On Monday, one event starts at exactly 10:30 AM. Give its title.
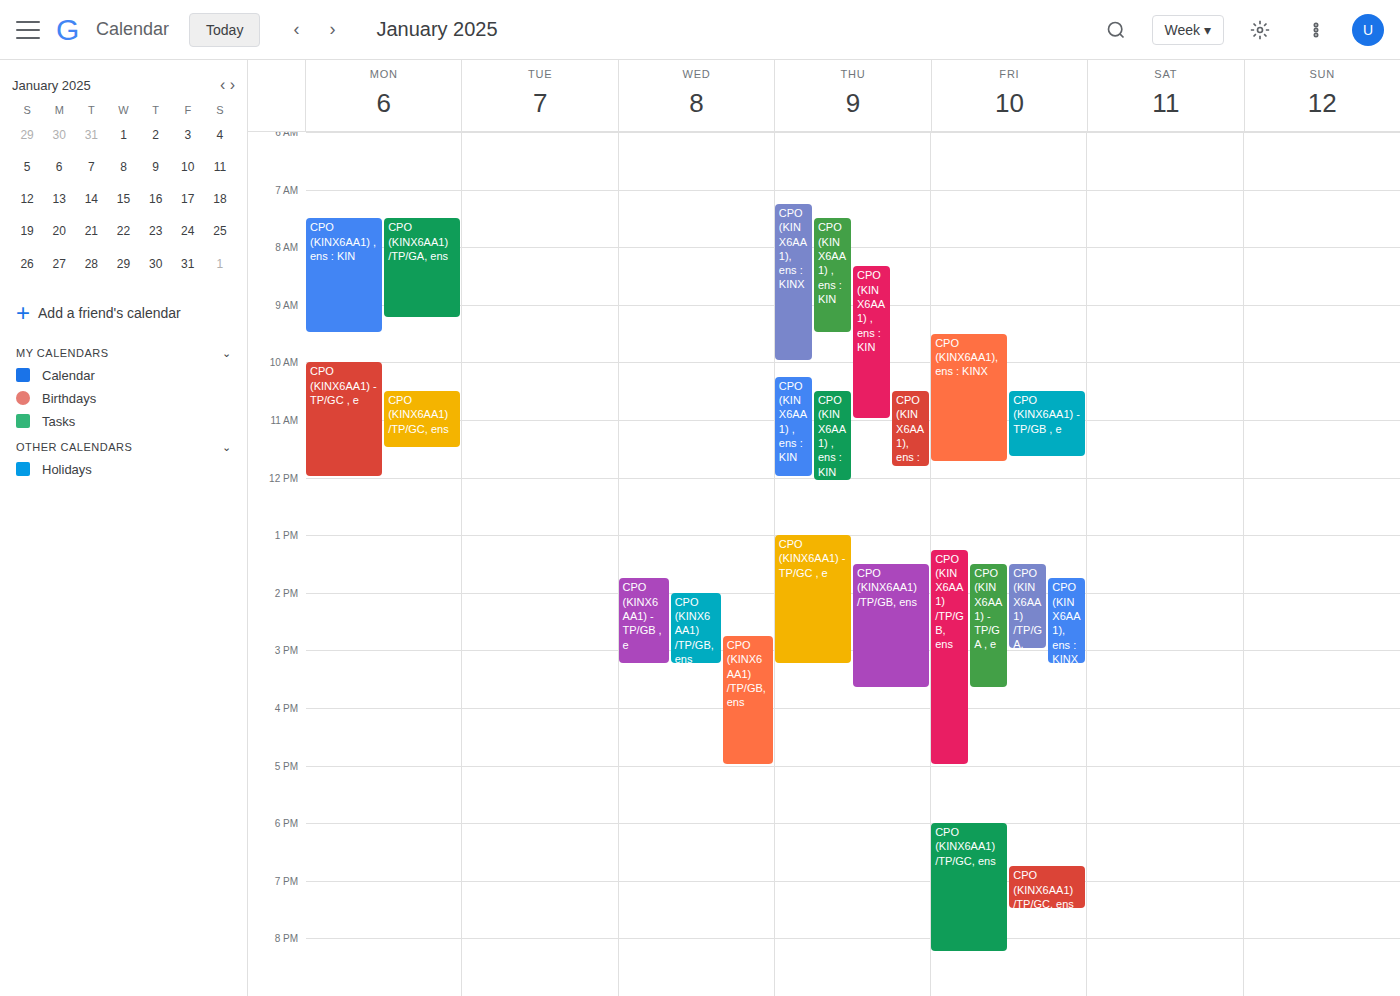
"CPO (KINX6AA1) /TP/GC, ens"